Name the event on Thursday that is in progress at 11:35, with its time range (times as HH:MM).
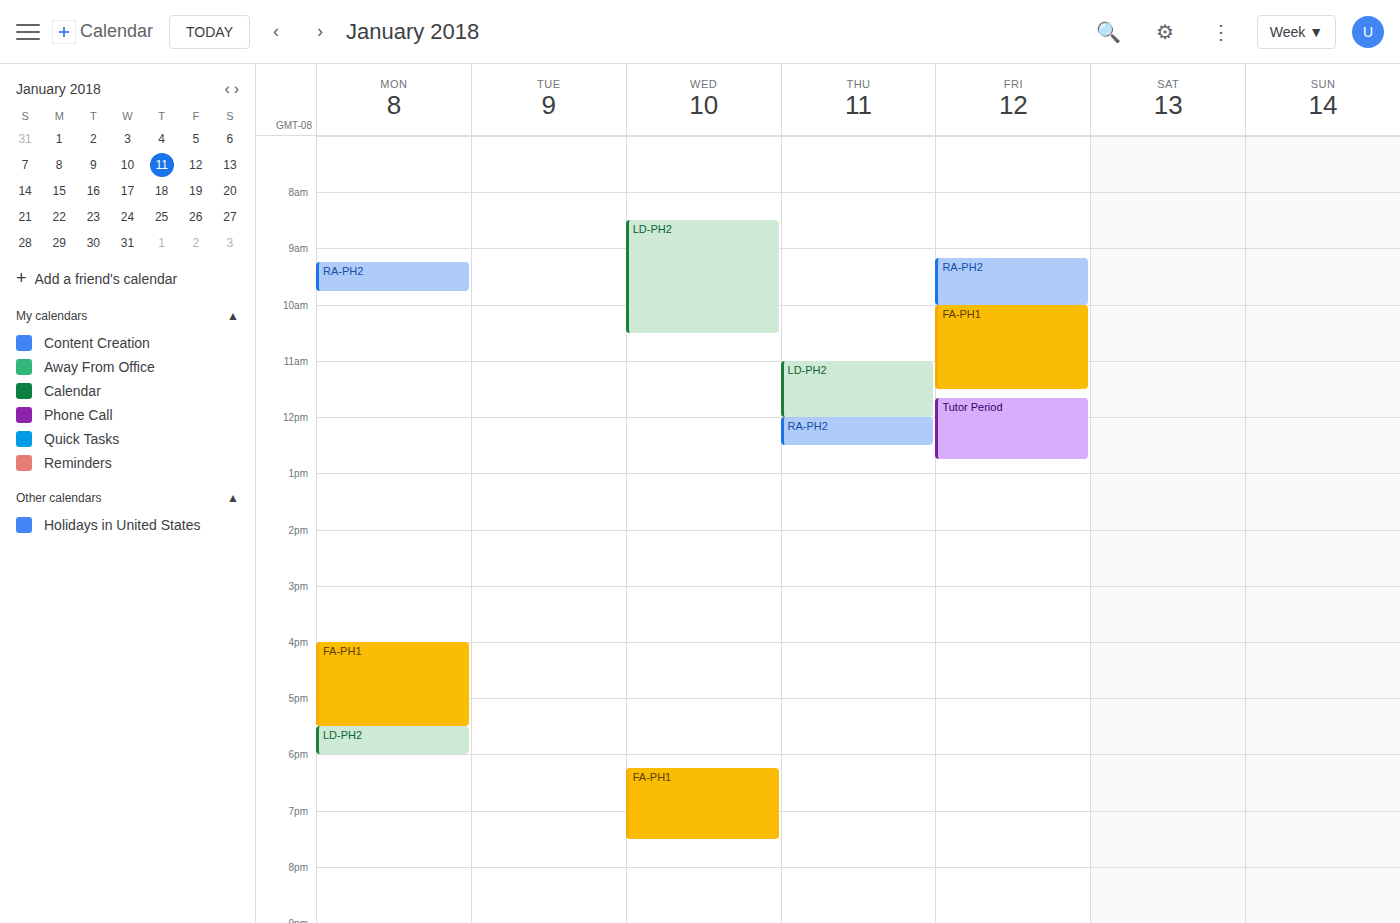
"LD-PH2", 11:00 to 12:00